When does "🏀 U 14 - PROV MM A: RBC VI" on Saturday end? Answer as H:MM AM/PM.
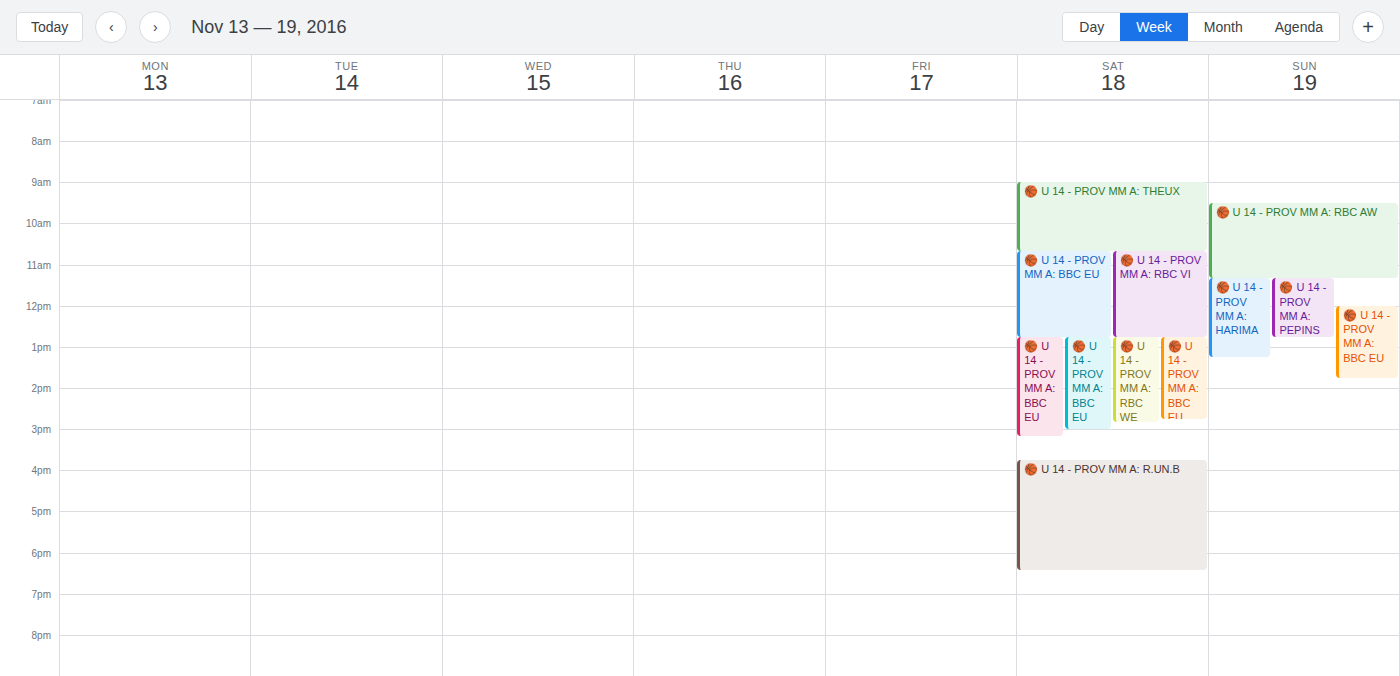
12:45 PM